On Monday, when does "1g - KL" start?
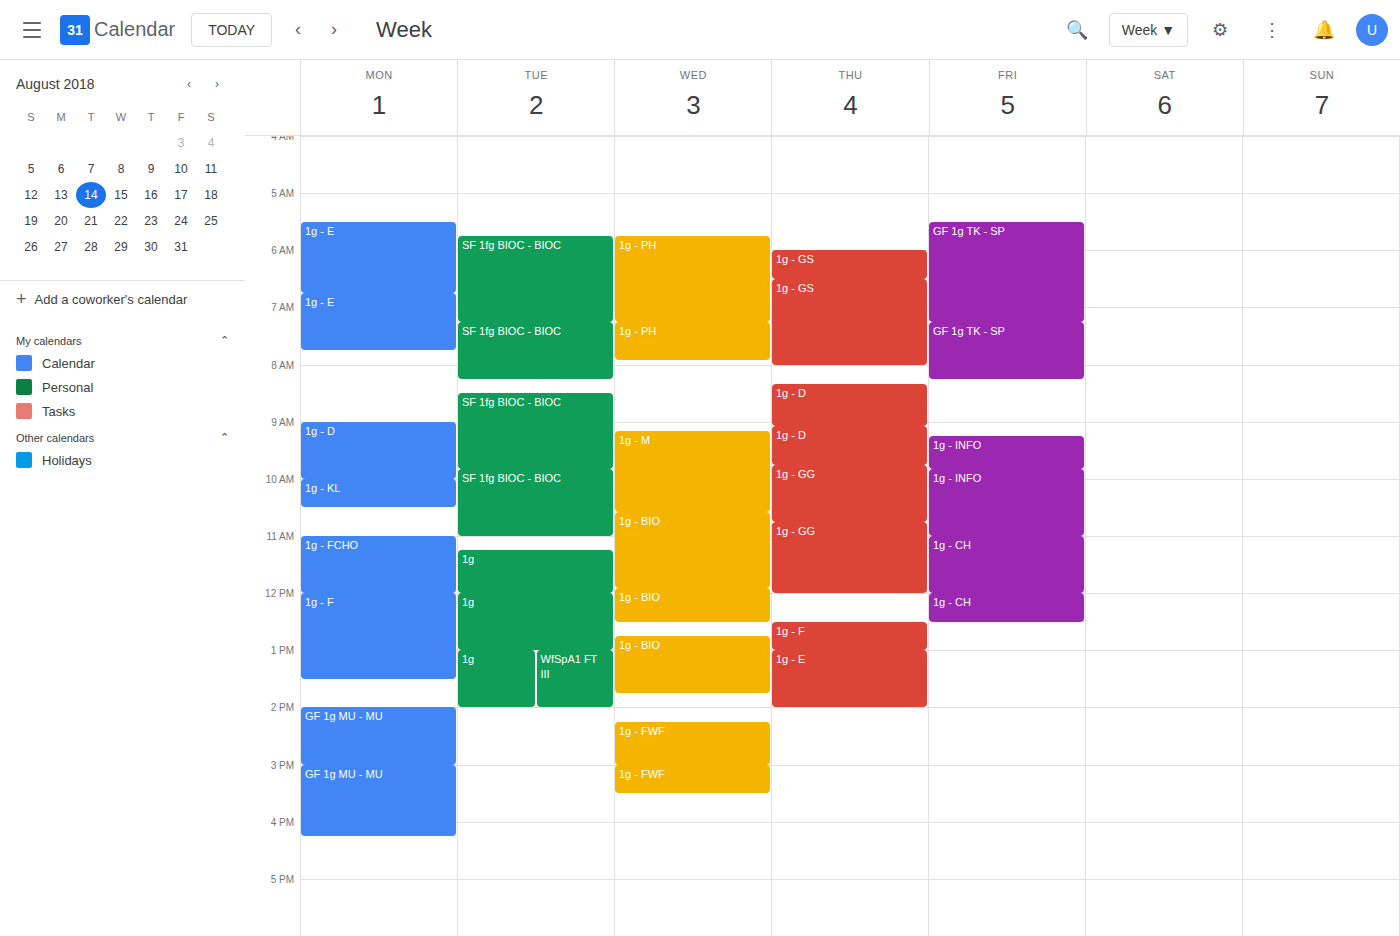
10:00 AM